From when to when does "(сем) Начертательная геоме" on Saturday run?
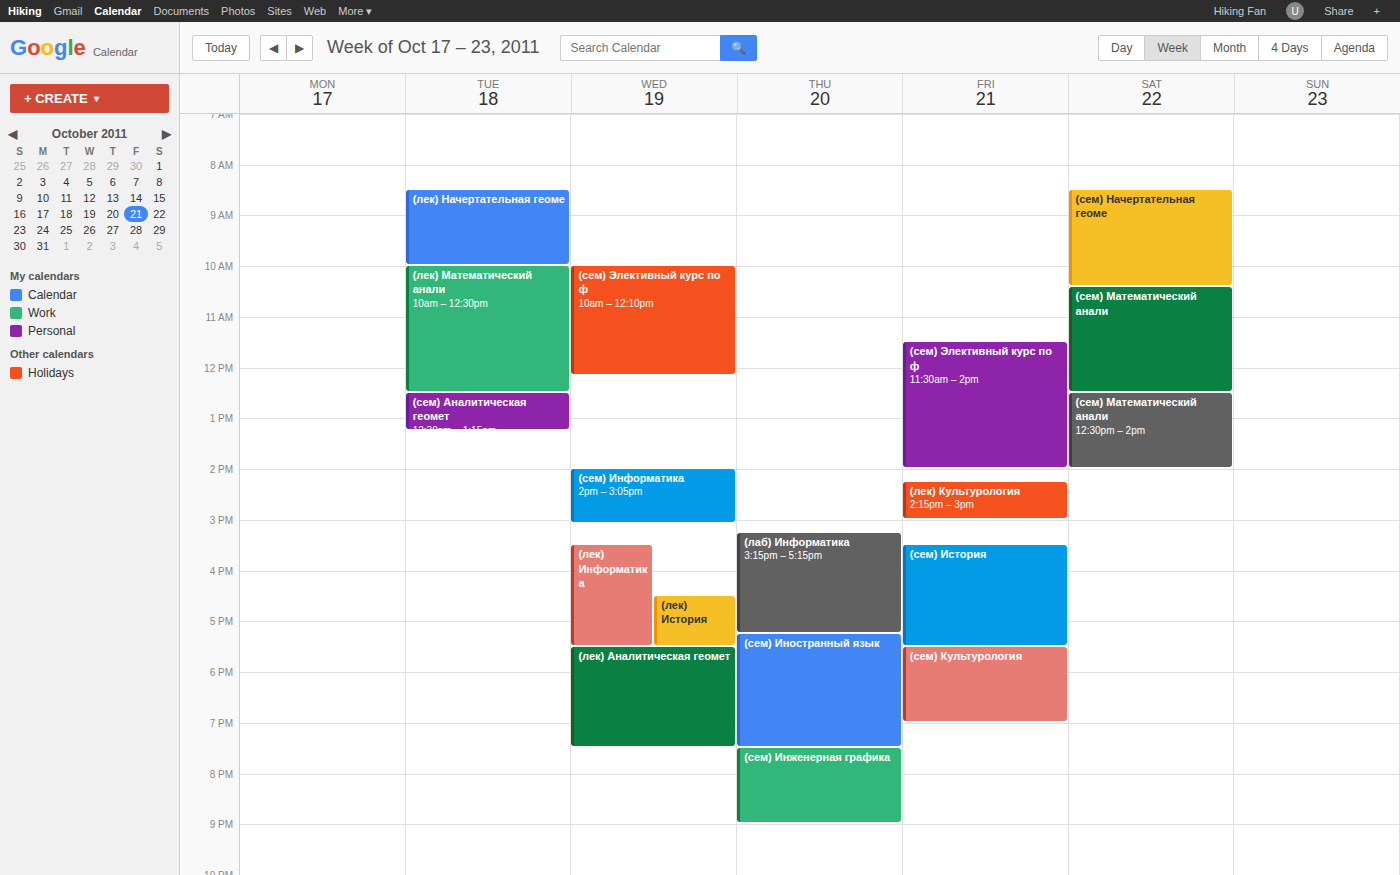
8:30 AM to 10:25 AM